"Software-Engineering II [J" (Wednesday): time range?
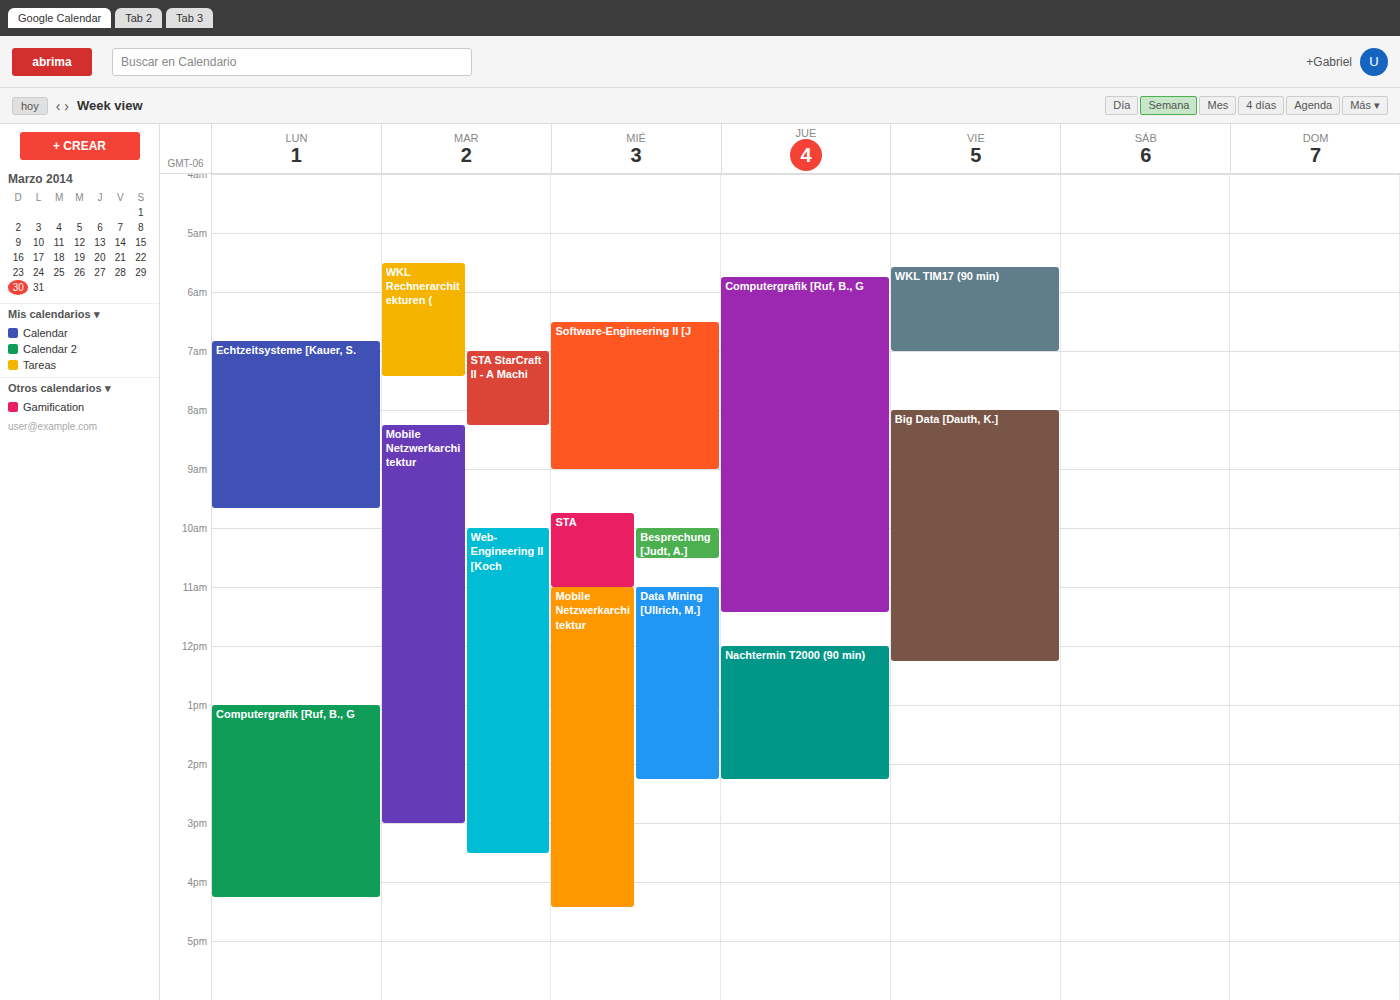
6:30 AM to 9:00 AM